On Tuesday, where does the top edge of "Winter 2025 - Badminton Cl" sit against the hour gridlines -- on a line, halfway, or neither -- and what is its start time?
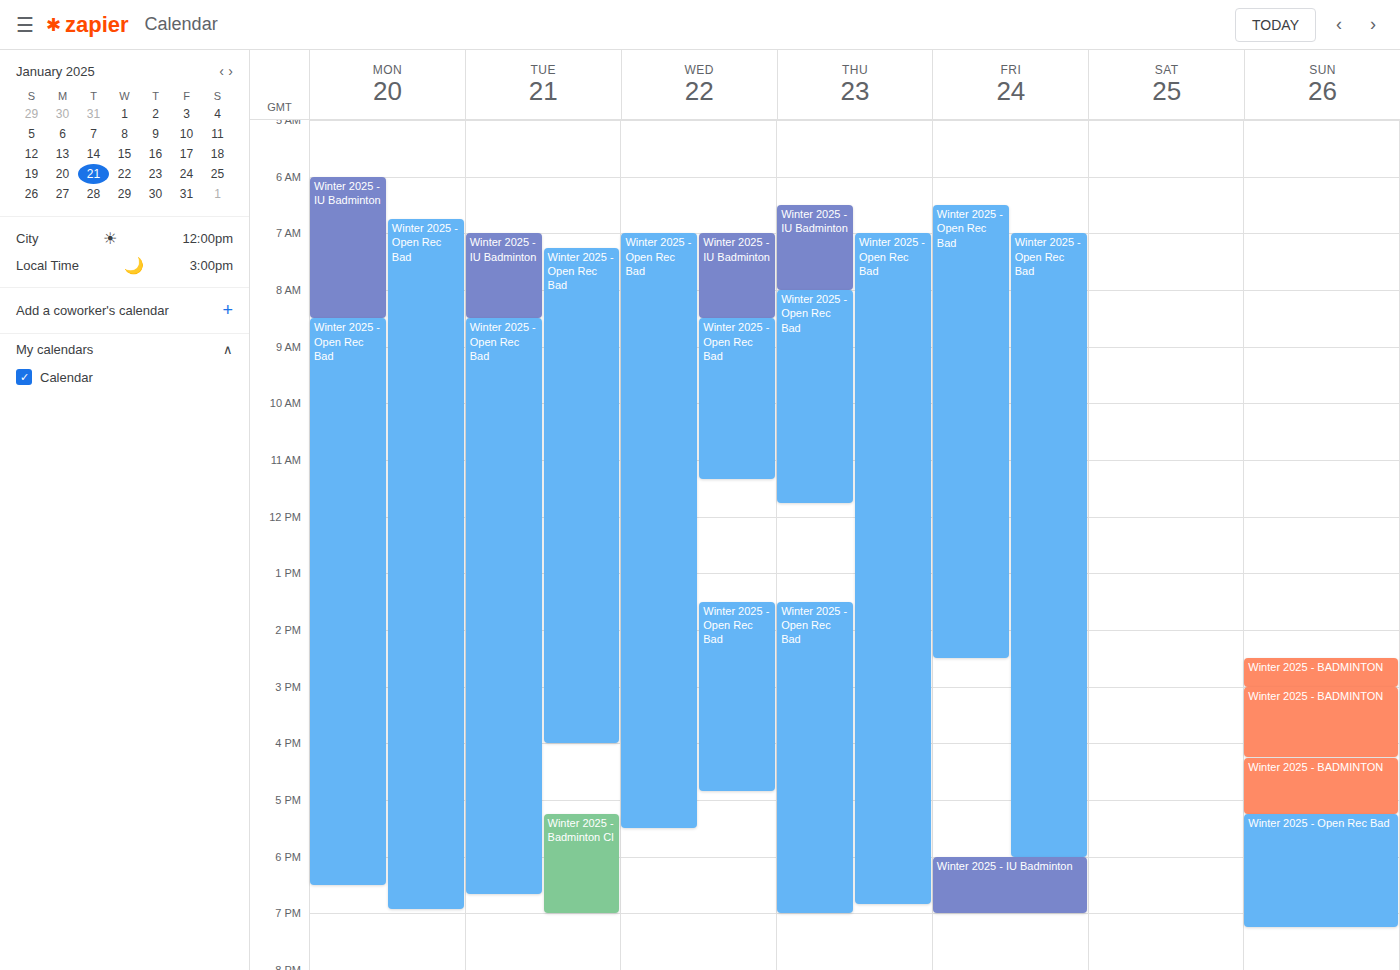
5:15 PM -- neither: a quarter of the way from the 5 PM line to the 6 PM line.